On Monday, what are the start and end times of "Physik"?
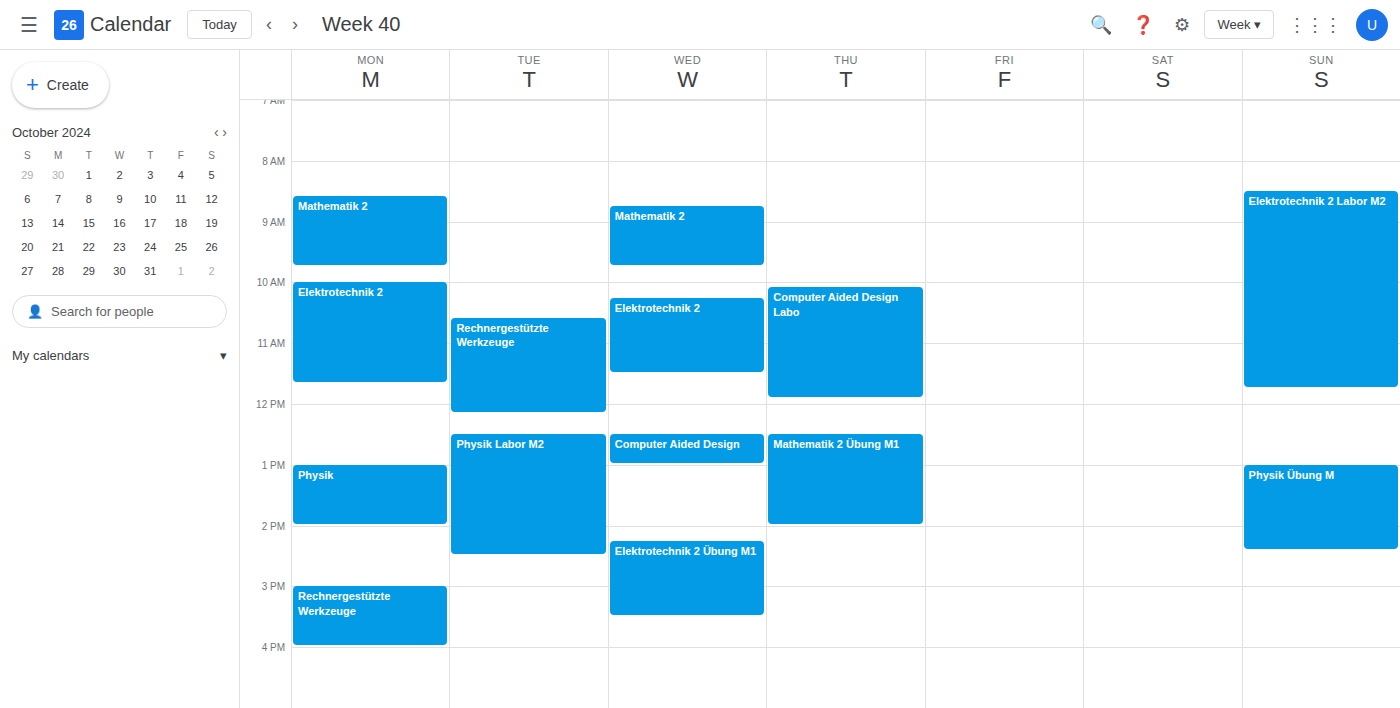
1:00 PM to 2:00 PM